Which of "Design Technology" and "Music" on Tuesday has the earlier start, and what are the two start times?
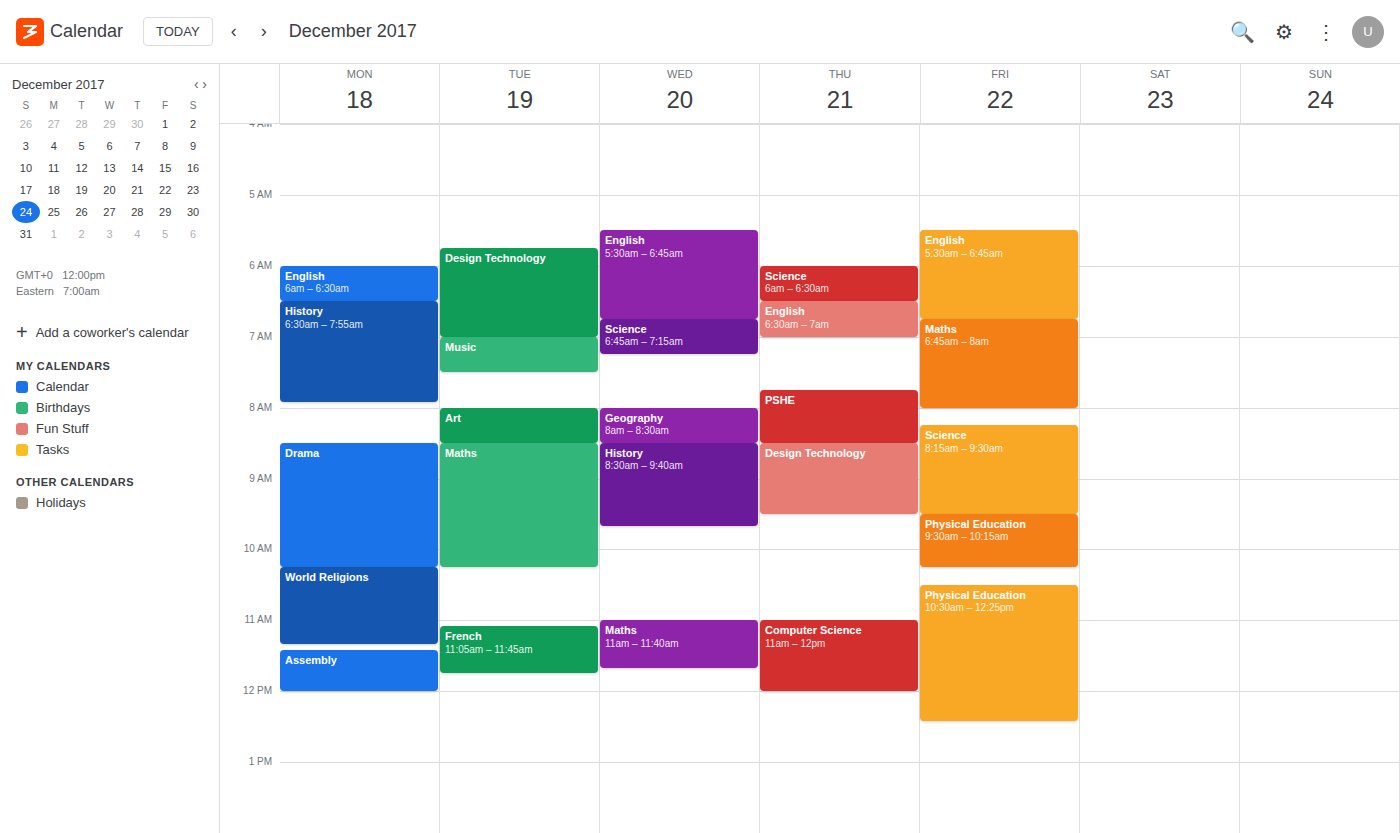
"Design Technology" 5:45 AM; "Music" 7:00 AM.